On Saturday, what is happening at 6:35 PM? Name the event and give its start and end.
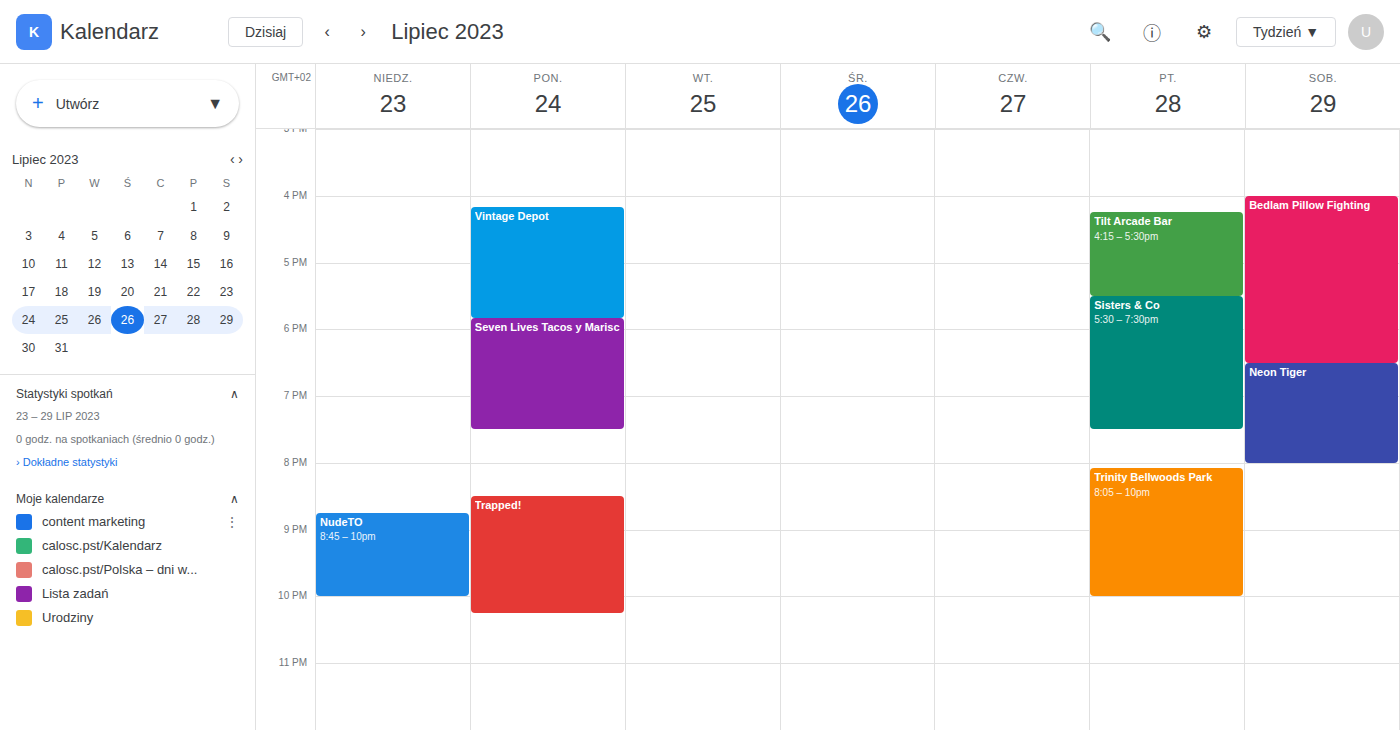
"Neon Tiger", 6:30 PM to 8:00 PM